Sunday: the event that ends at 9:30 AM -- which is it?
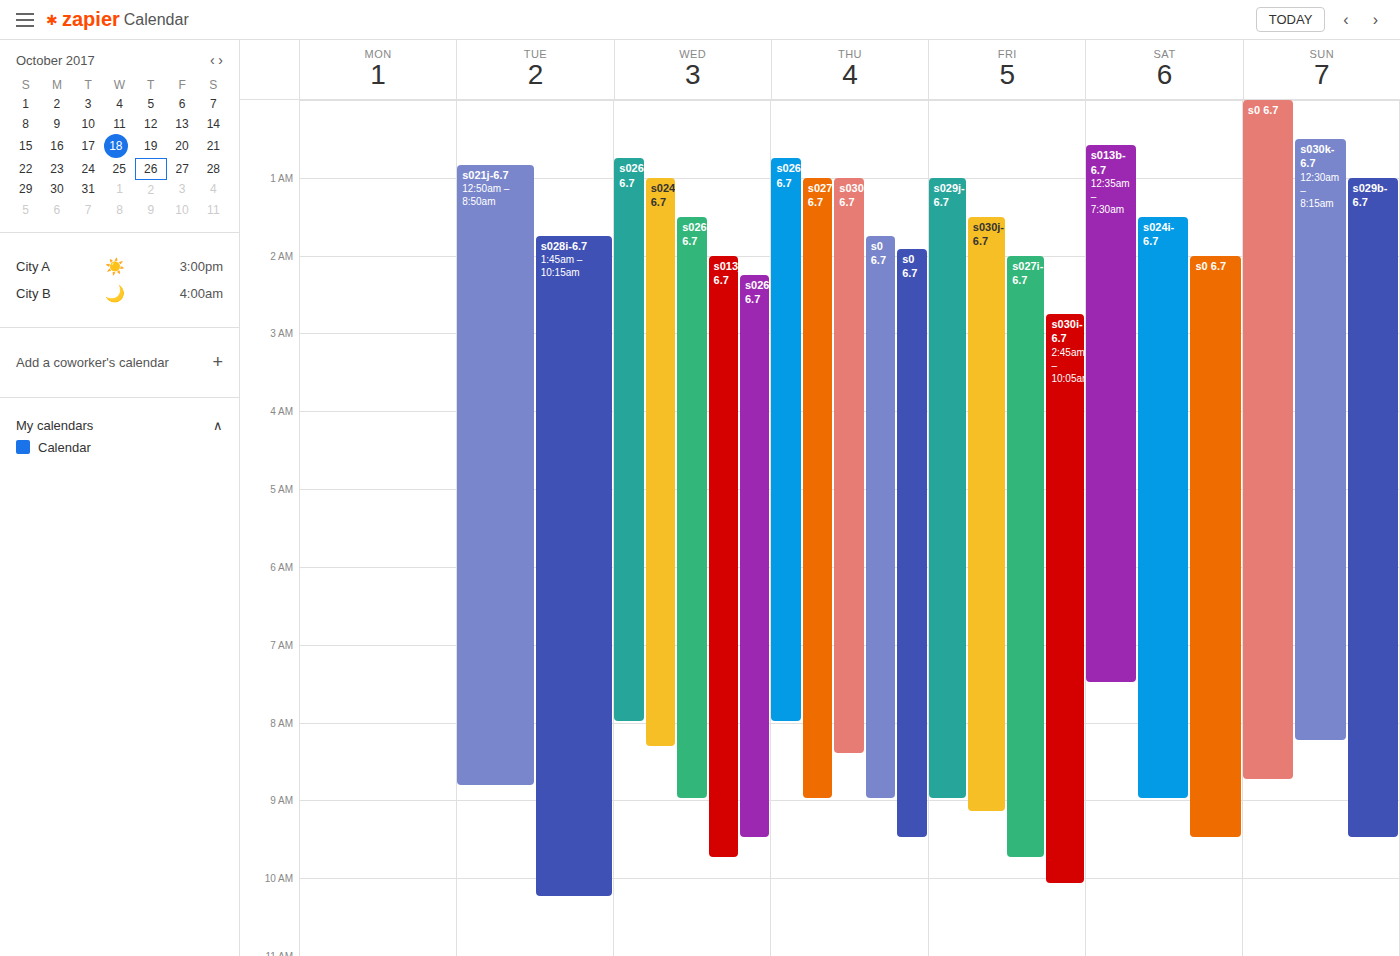
"s029b-6.7"